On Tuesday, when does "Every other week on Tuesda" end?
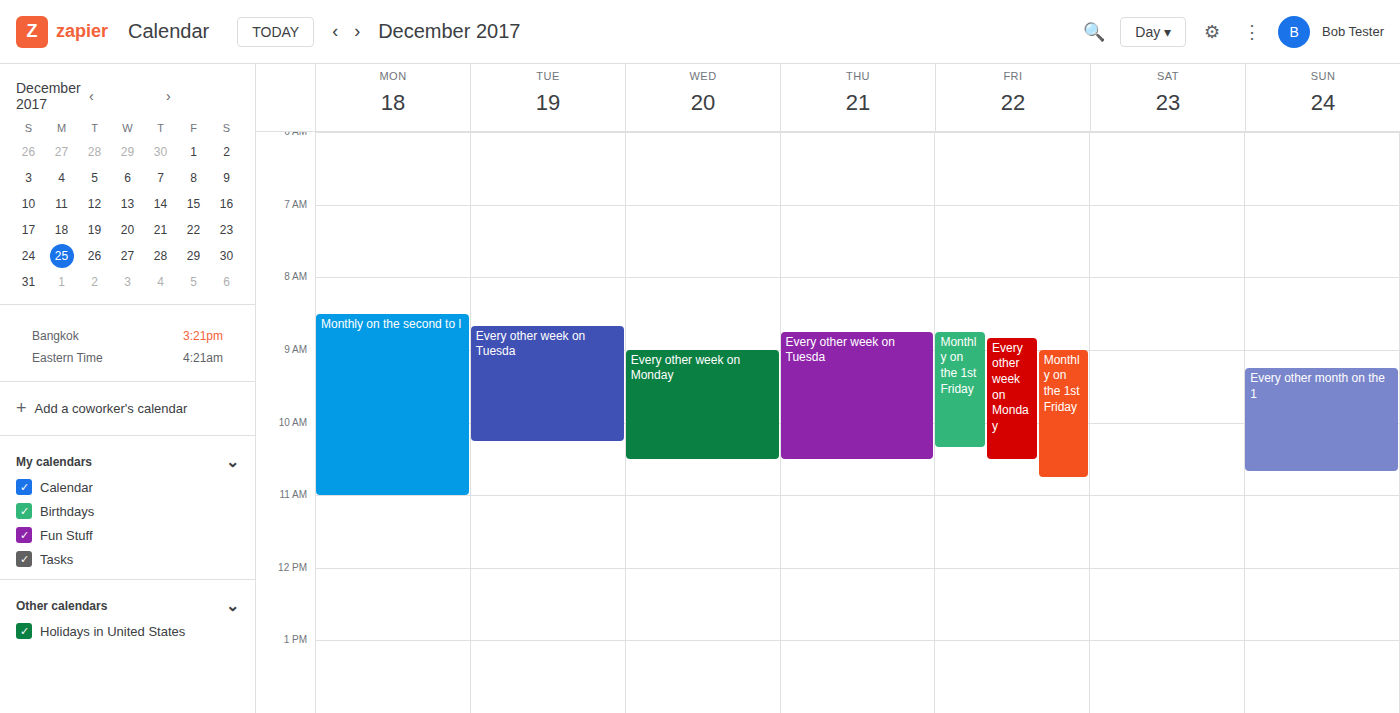
10:15 AM